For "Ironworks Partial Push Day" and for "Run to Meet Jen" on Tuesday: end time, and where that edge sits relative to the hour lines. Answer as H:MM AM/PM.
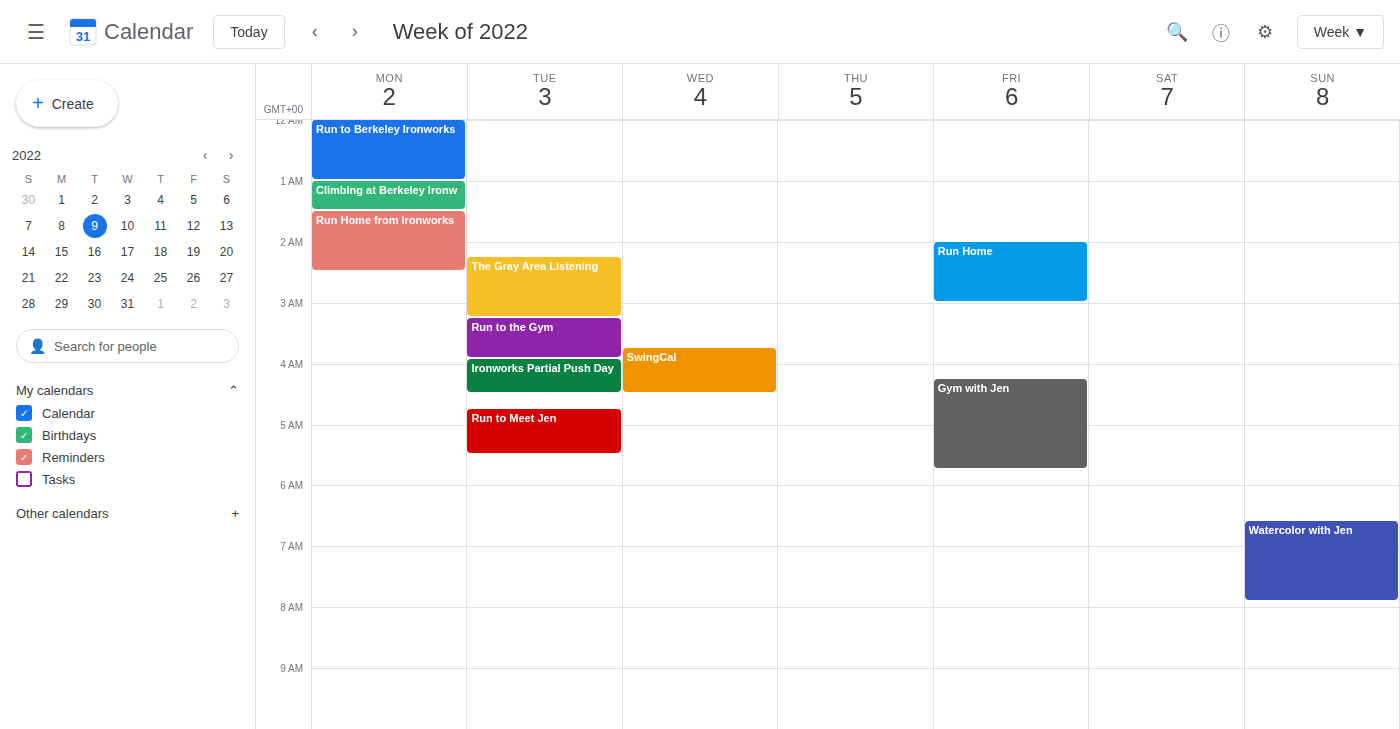
"Ironworks Partial Push Day": 4:30 AM, halfway between the 4 AM and 5 AM lines. "Run to Meet Jen": 5:30 AM, halfway between the 5 AM and 6 AM lines.